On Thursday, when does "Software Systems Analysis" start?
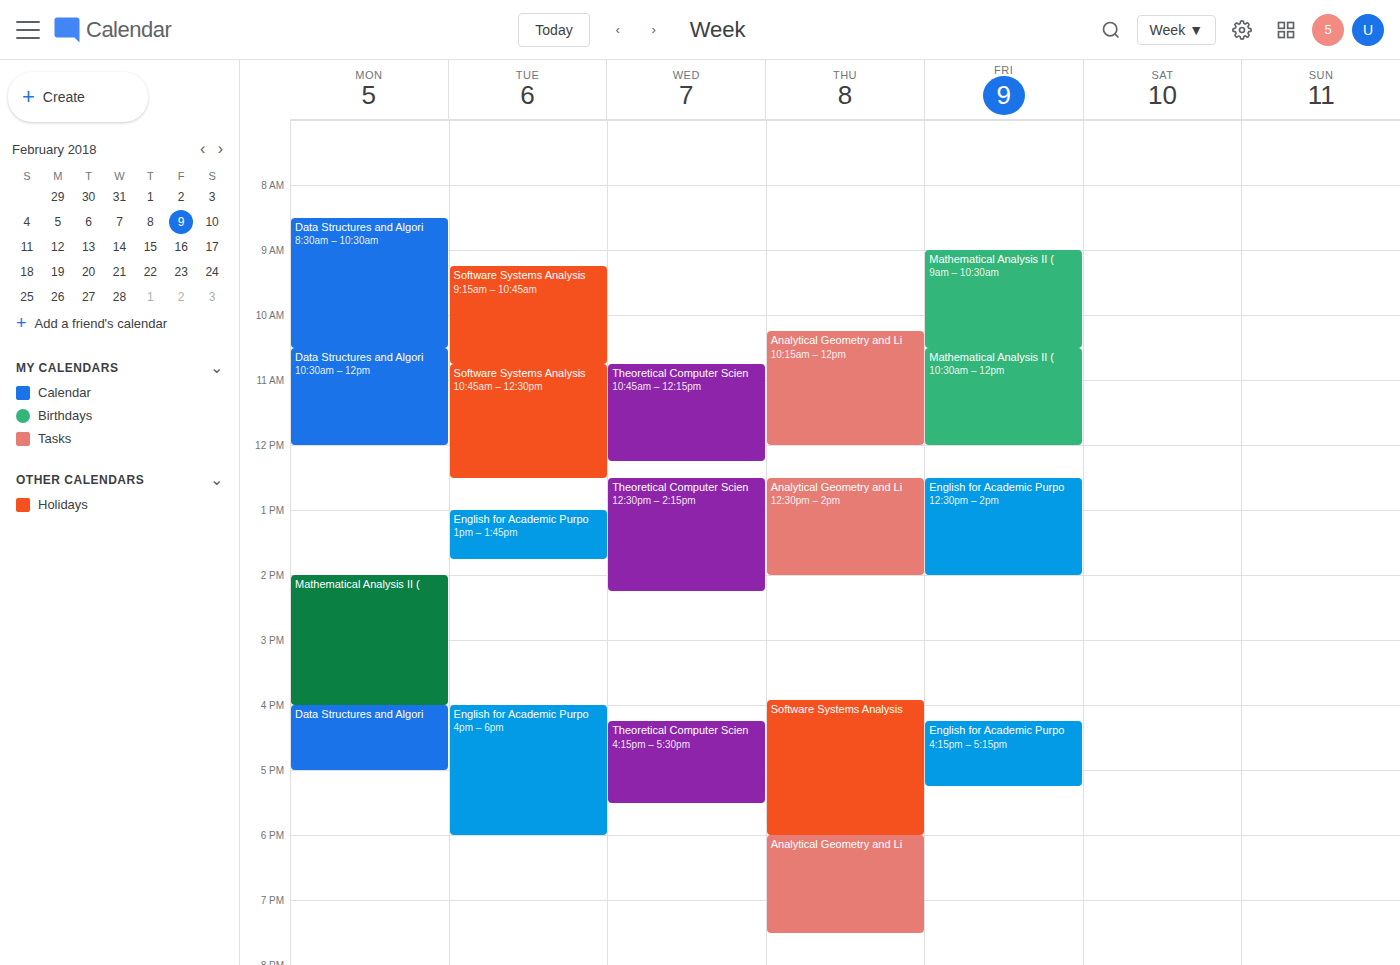
3:55 PM